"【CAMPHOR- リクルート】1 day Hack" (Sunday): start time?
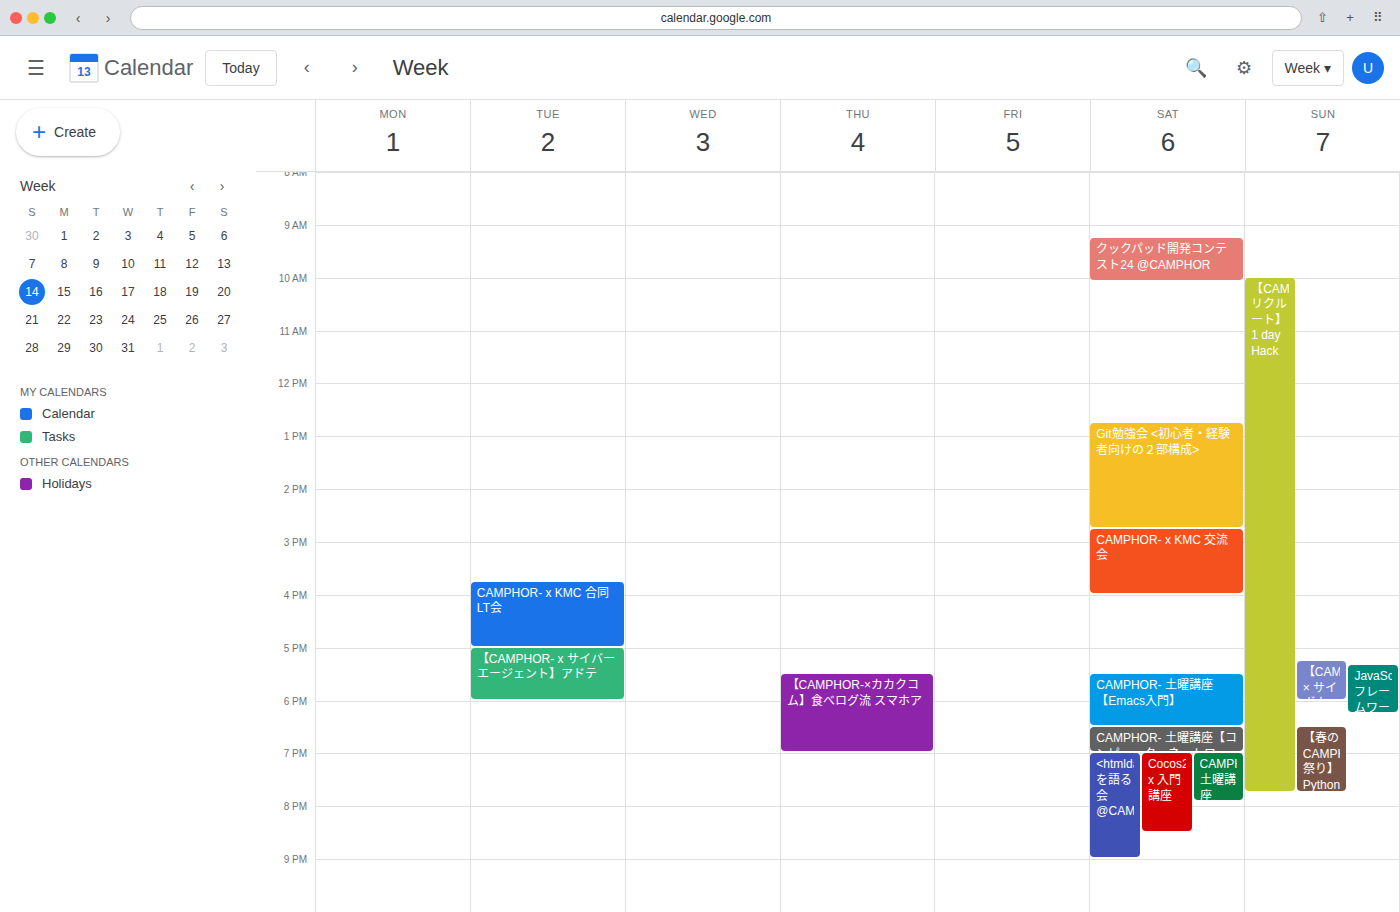
10:00 AM